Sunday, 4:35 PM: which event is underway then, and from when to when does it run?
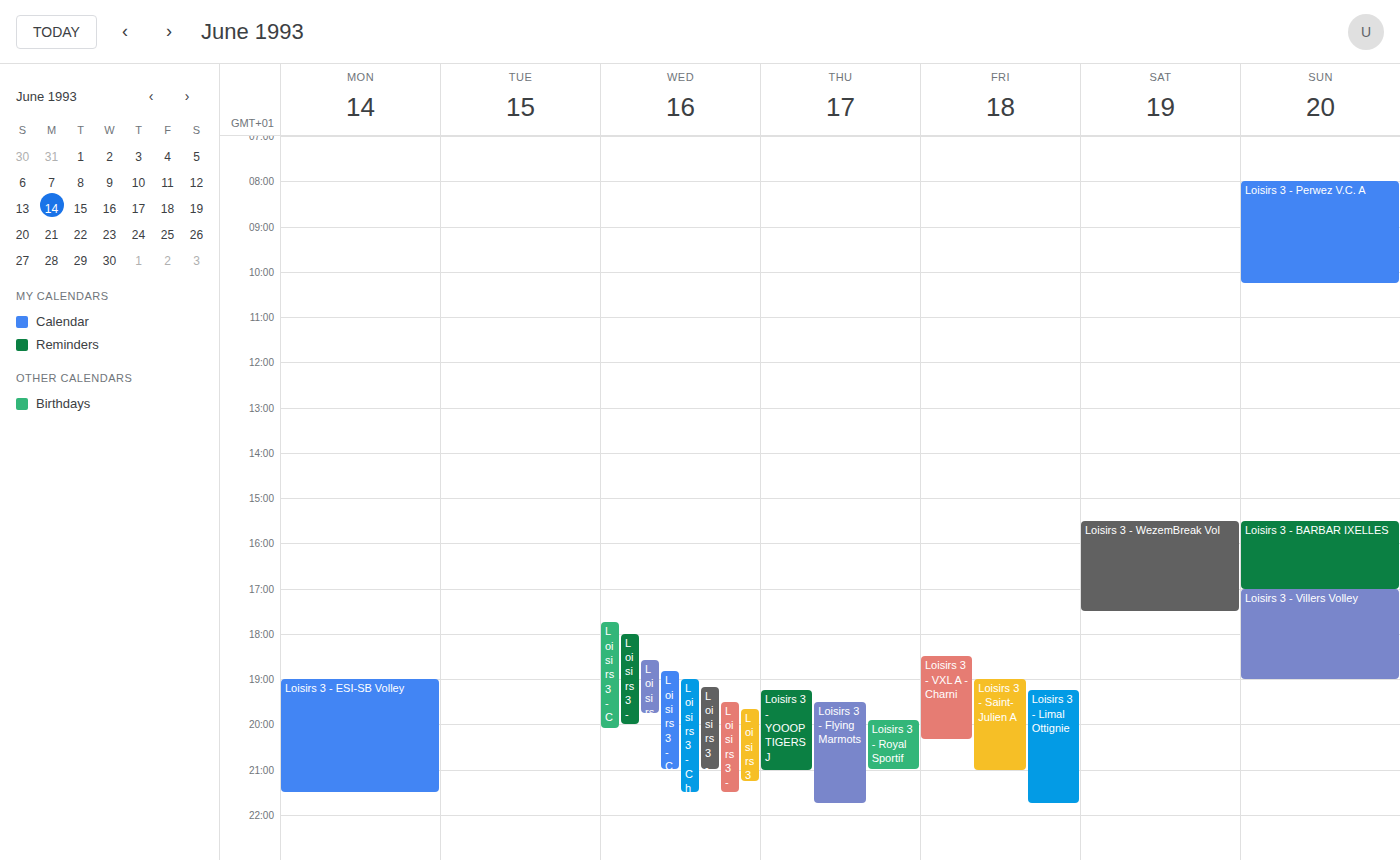
"Loisirs 3 - BARBAR IXELLES", 3:30 PM to 5:00 PM